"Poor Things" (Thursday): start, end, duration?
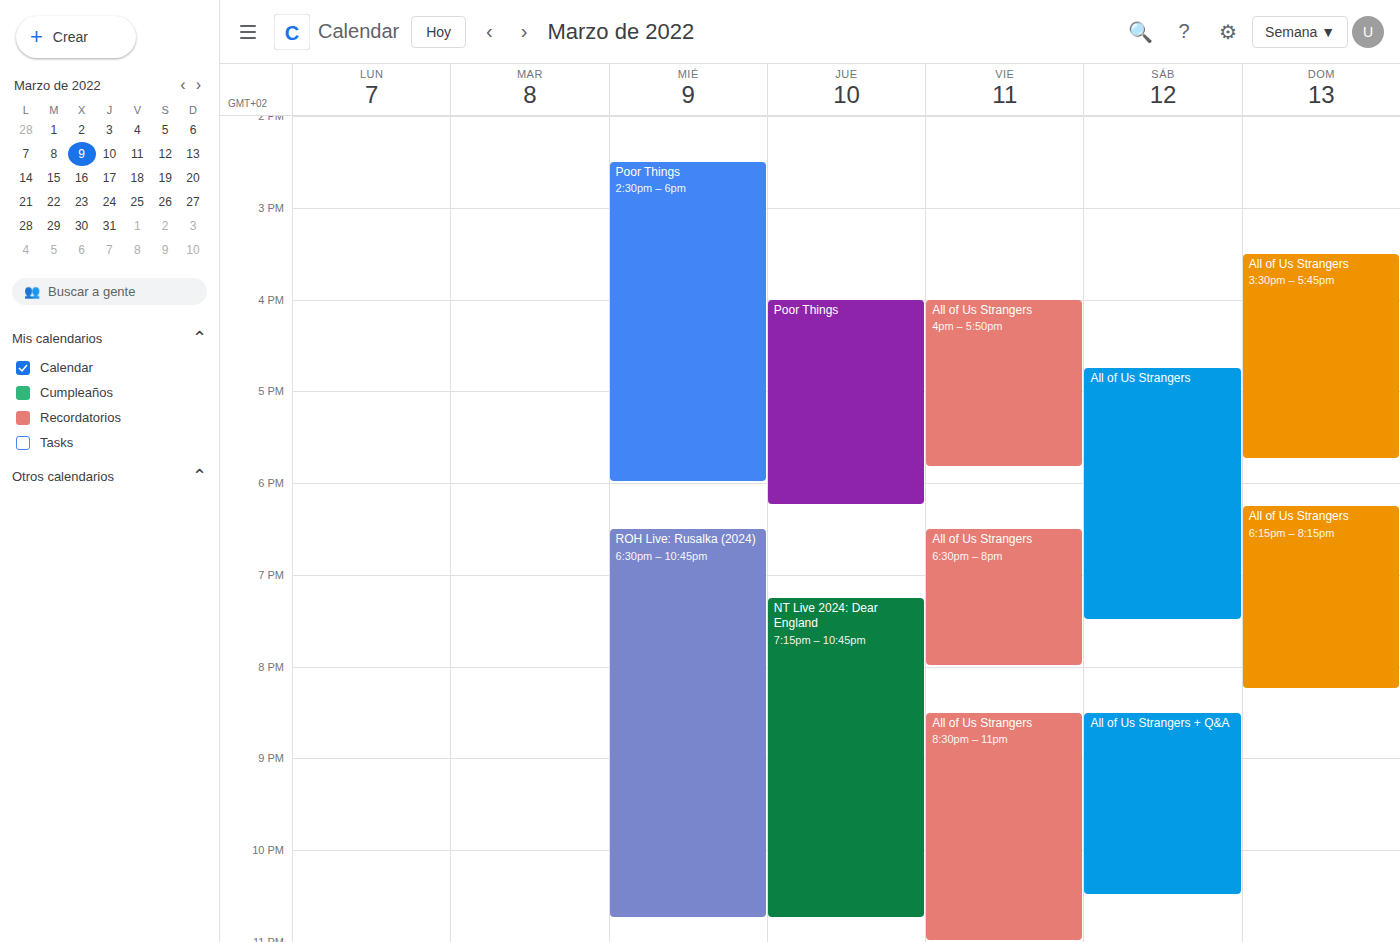
4:00 PM to 6:15 PM, 2 hours 15 minutes